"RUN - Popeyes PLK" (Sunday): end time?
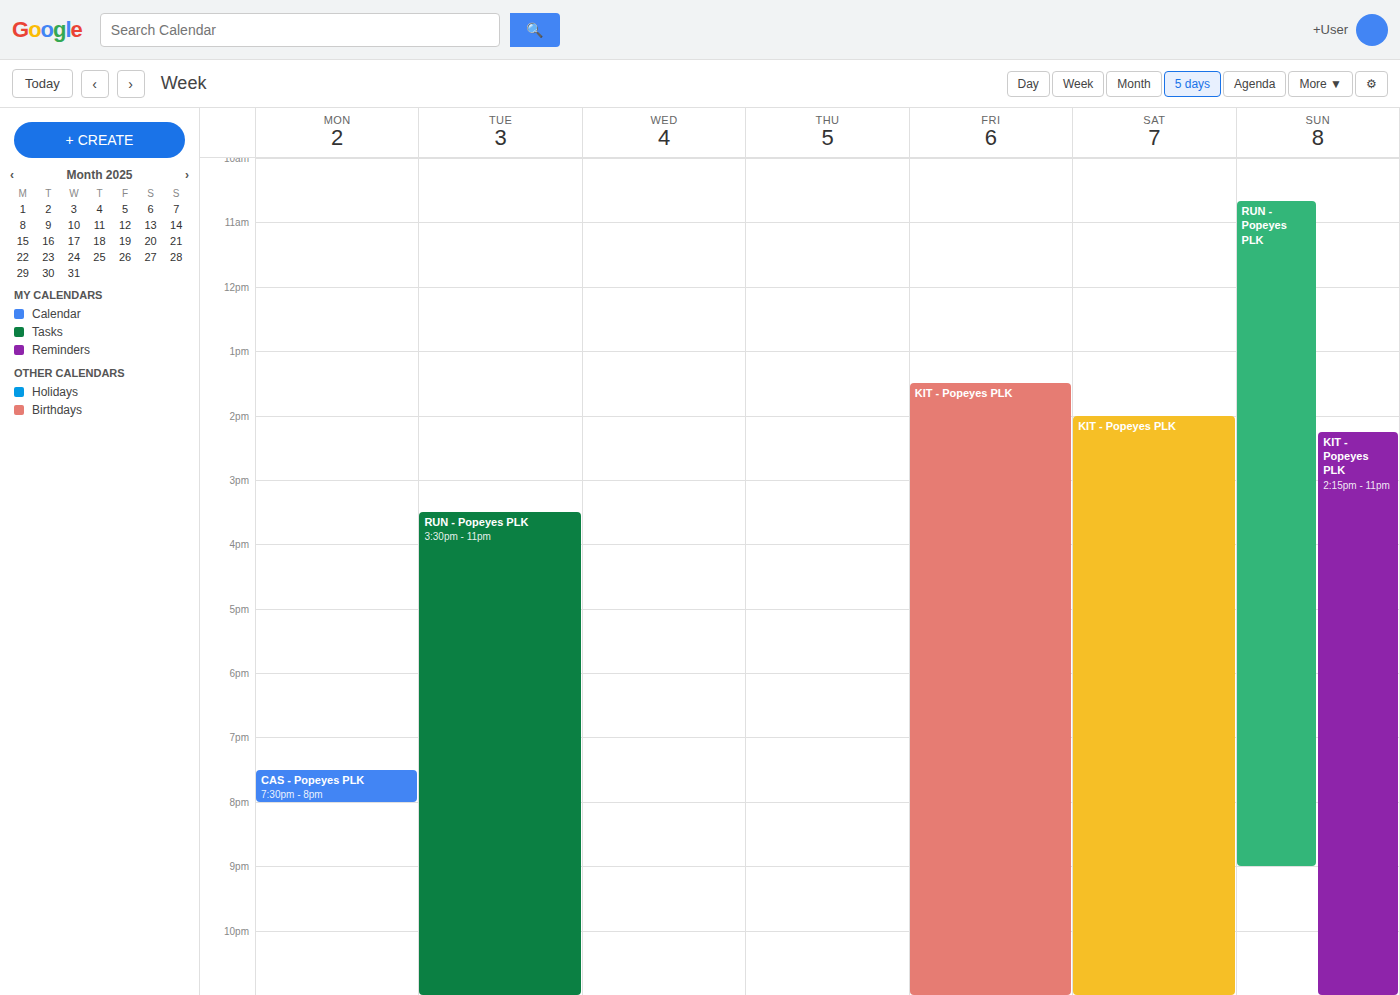
21:00